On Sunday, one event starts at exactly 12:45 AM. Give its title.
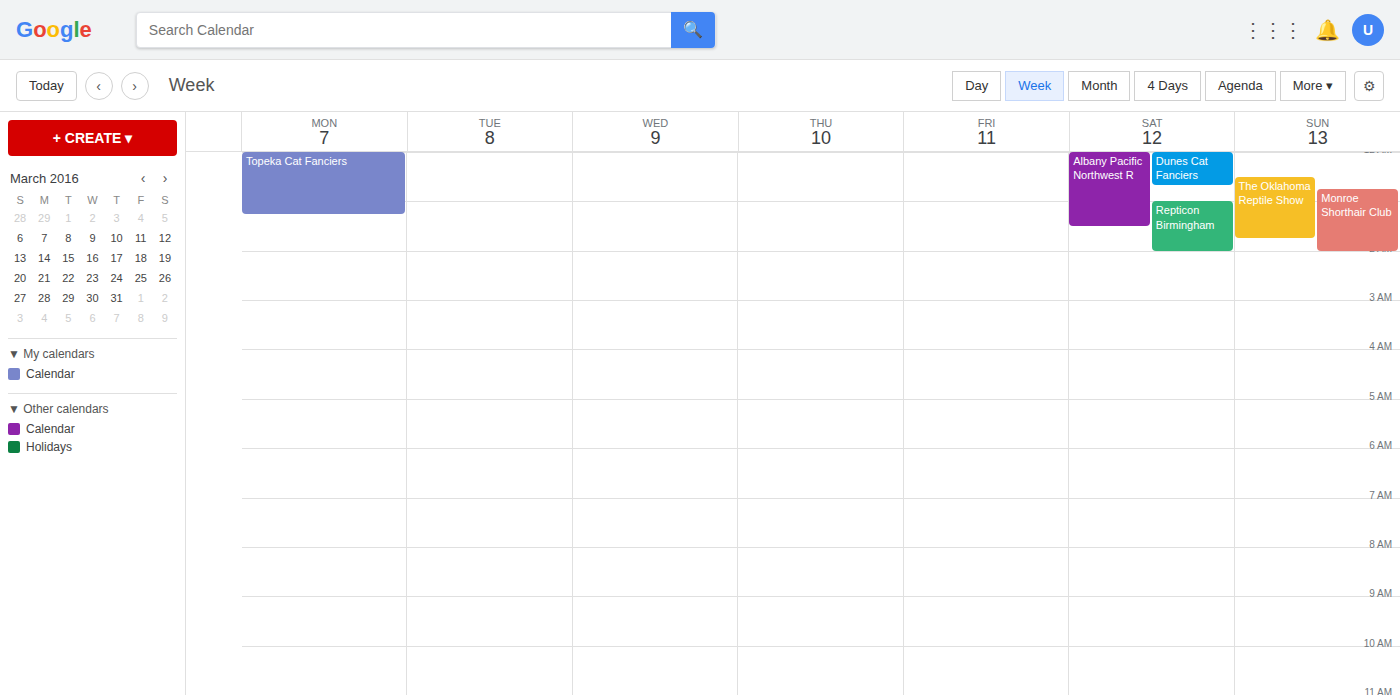
"Monroe Shorthair Club"